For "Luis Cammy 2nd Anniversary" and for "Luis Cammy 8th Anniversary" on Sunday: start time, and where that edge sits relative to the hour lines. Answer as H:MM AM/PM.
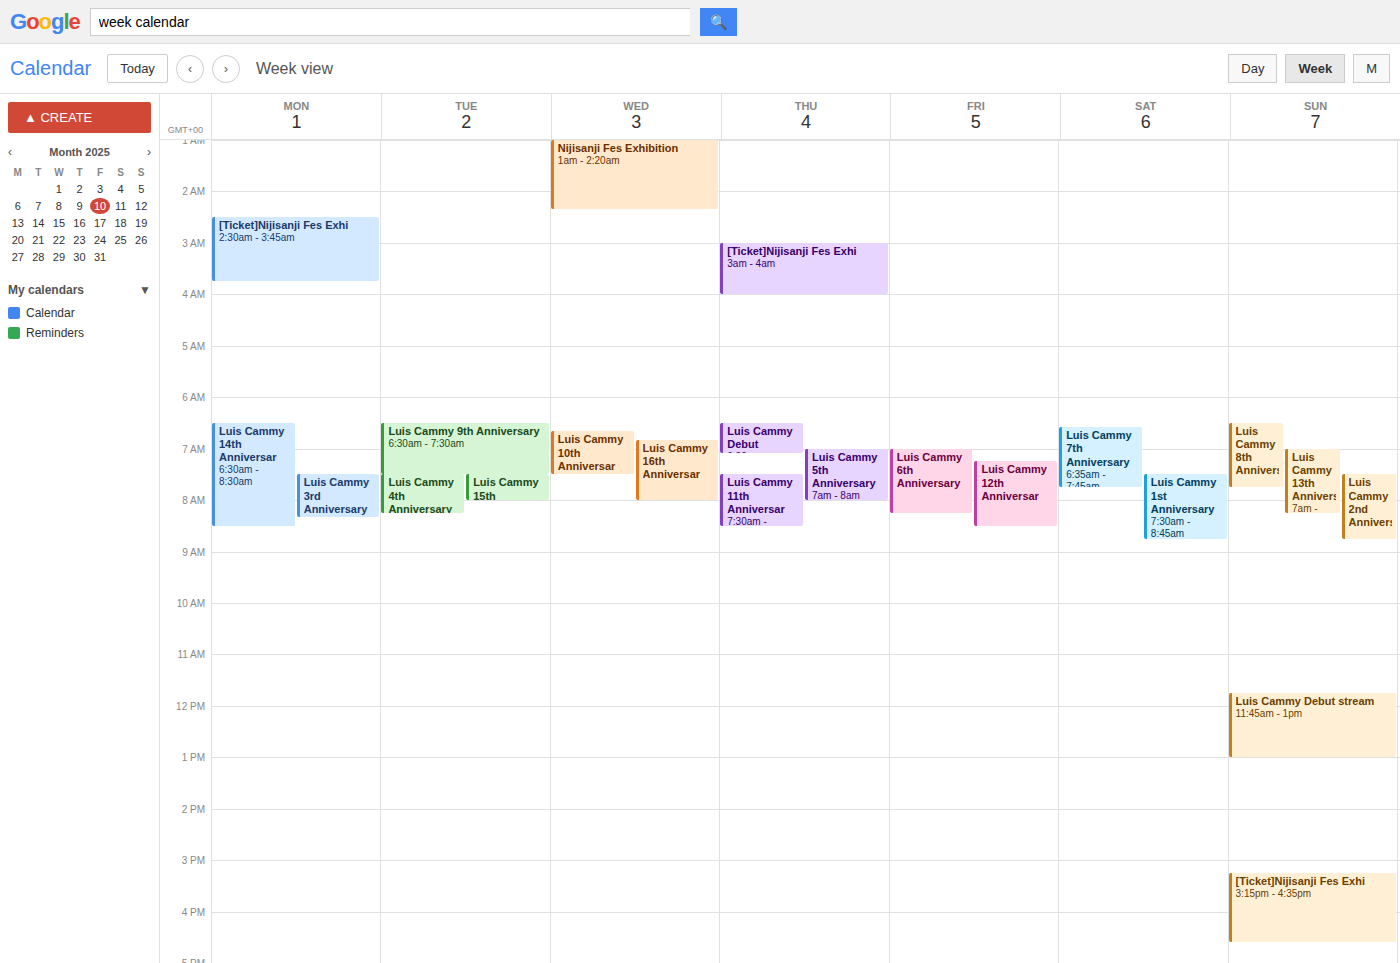
"Luis Cammy 2nd Anniversary": 7:30 AM, halfway between the 7 AM and 8 AM lines. "Luis Cammy 8th Anniversary": 6:30 AM, halfway between the 6 AM and 7 AM lines.